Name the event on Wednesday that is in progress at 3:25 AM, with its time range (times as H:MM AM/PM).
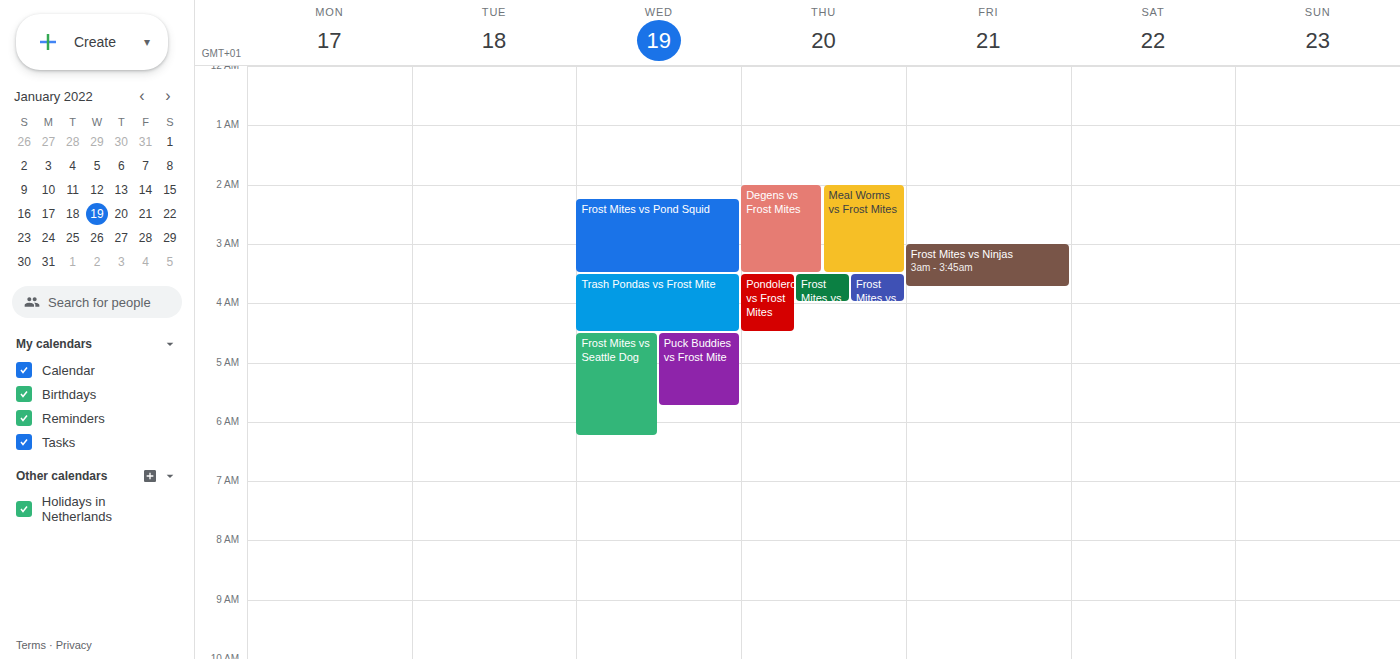
"Frost Mites vs Pond Squid", 2:15 AM to 3:30 AM